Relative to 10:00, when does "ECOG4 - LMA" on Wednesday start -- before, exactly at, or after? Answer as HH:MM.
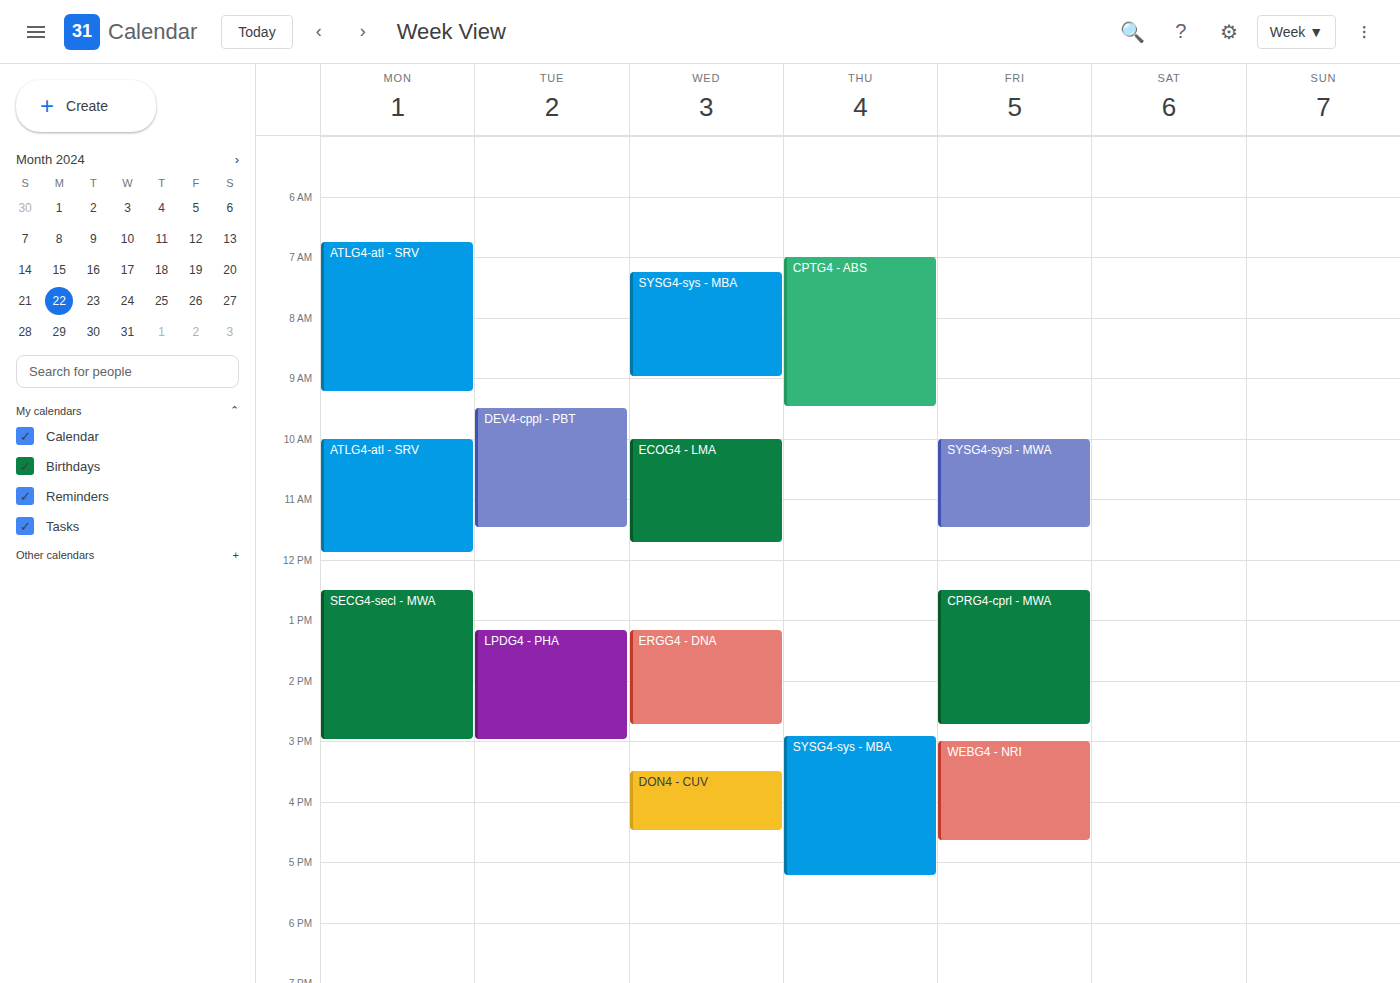
10:00 -- exactly at 10:00, on the 10:00 line.